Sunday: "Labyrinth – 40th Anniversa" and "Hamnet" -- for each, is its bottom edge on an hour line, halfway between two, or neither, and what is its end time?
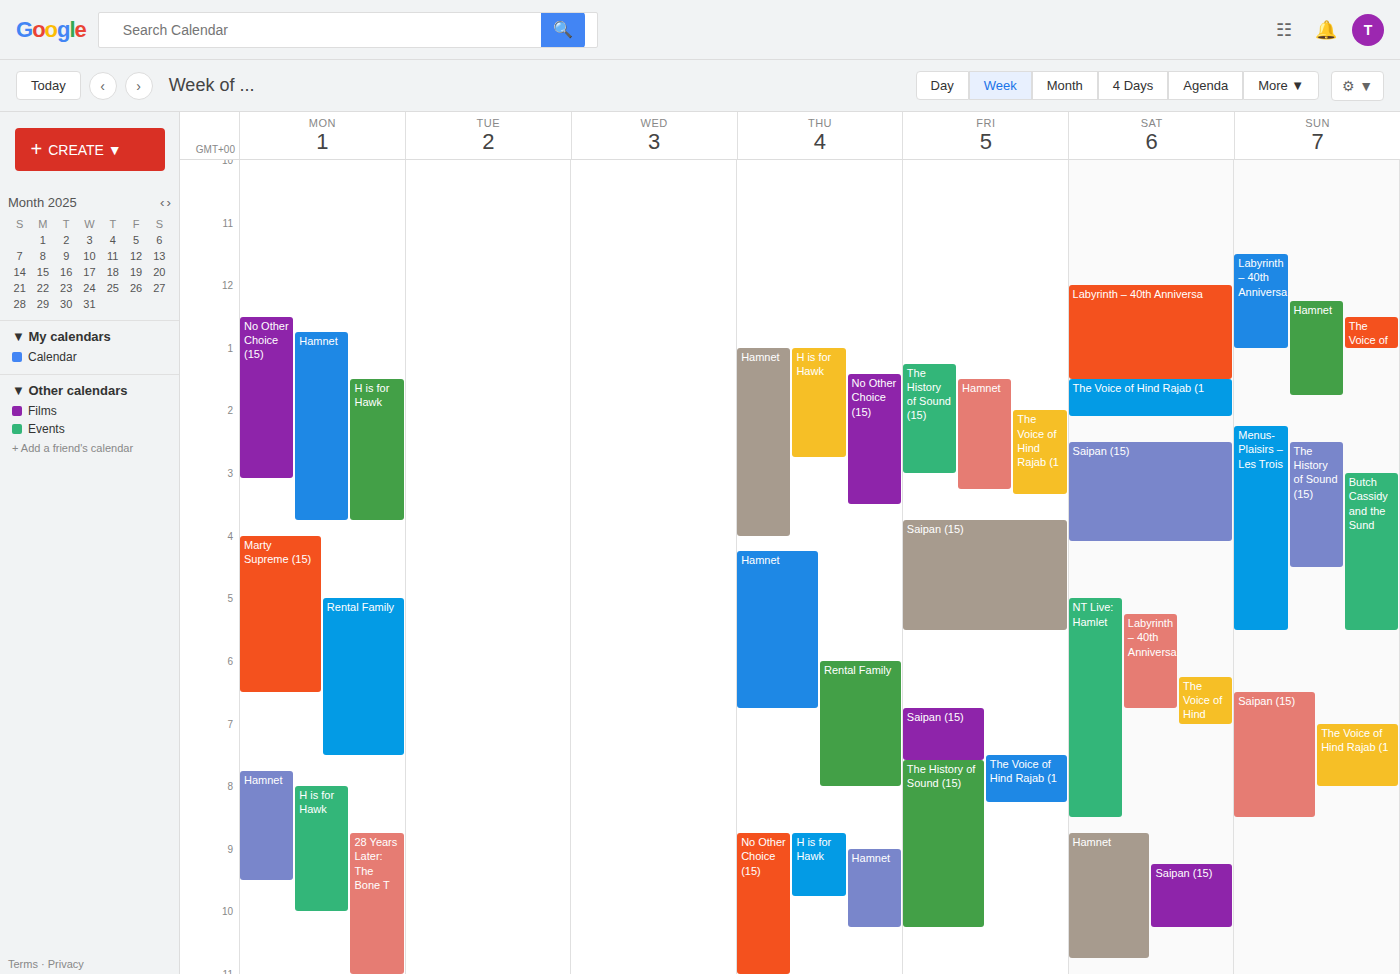
"Labyrinth – 40th Anniversa": 13:00, exactly on the 13:00 line. "Hamnet": 13:45, neither: three quarters of the way from the 13:00 line to the 14:00 line.